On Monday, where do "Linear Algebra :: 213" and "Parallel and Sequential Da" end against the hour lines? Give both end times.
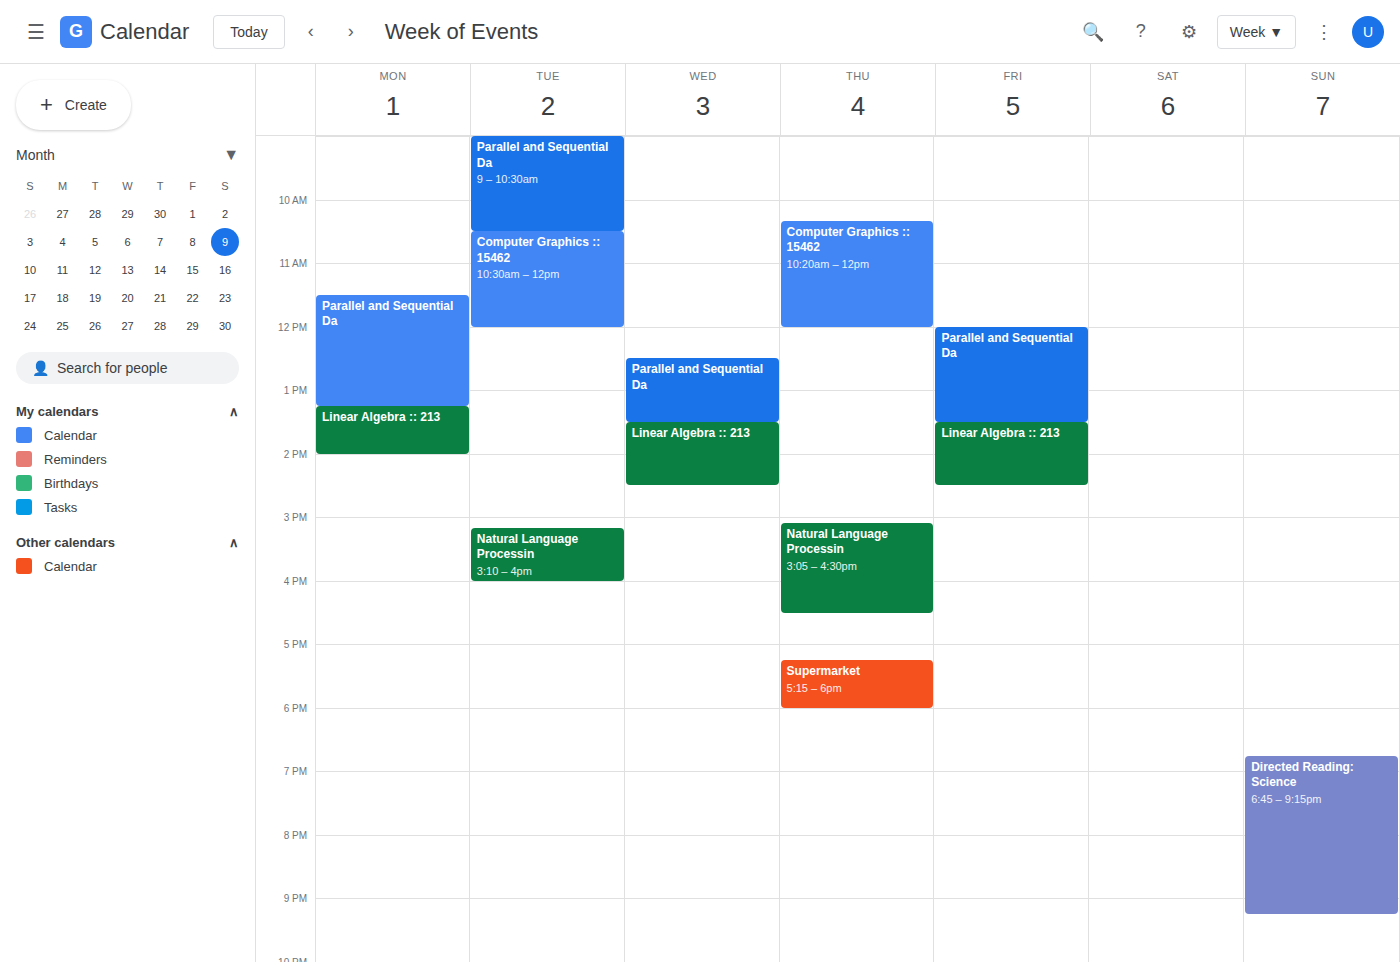
"Linear Algebra :: 213": 14:00, exactly on the 14:00 line. "Parallel and Sequential Da": 13:15, neither: a quarter of the way from the 13:00 line to the 14:00 line.